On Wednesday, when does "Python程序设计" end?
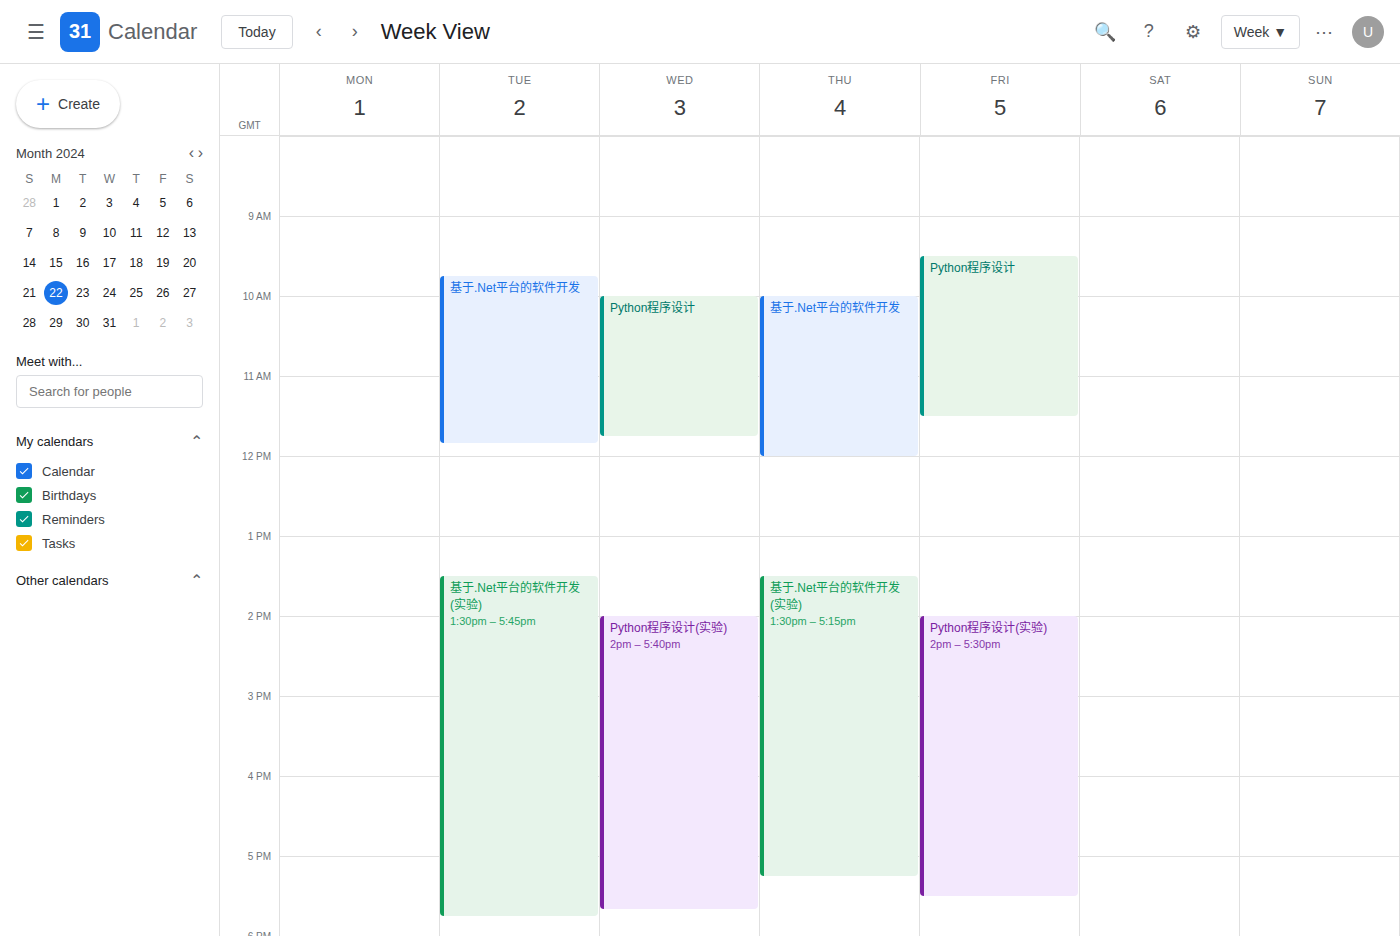
11:45 AM